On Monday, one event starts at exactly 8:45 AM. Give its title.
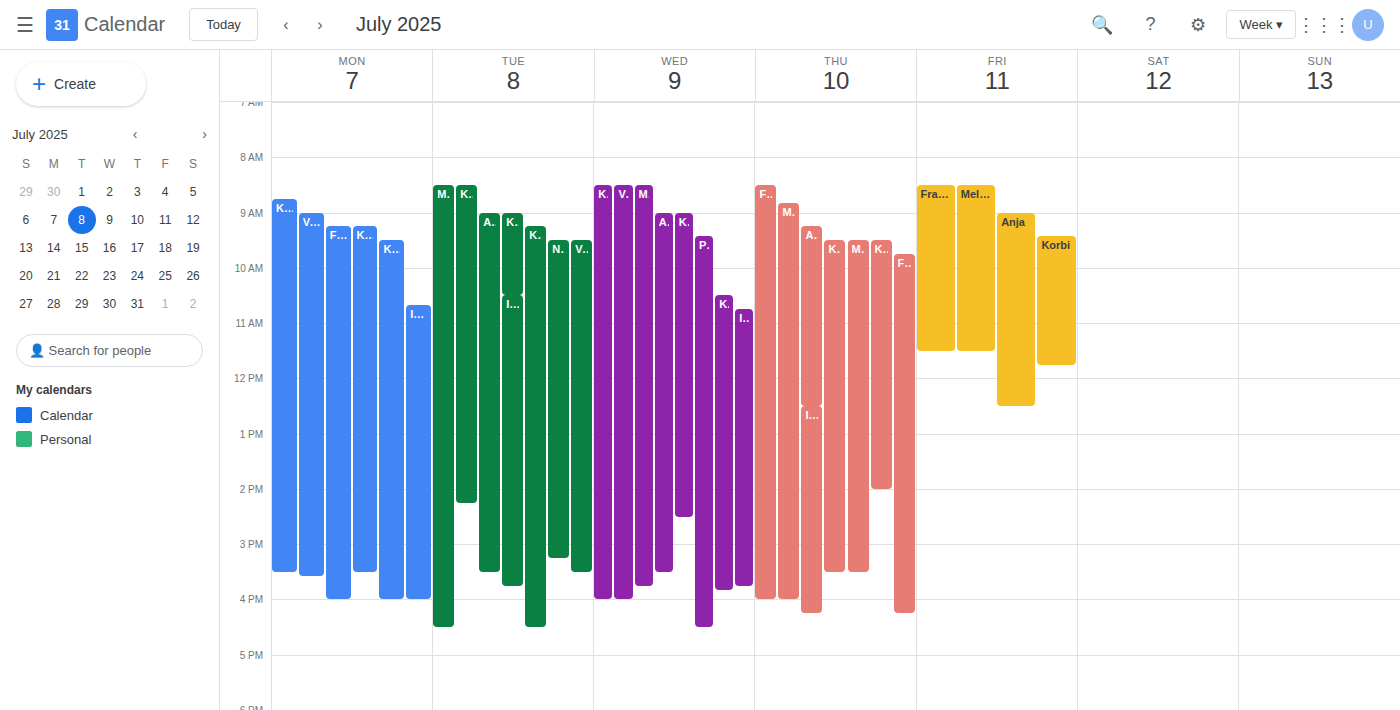
"Katharina"